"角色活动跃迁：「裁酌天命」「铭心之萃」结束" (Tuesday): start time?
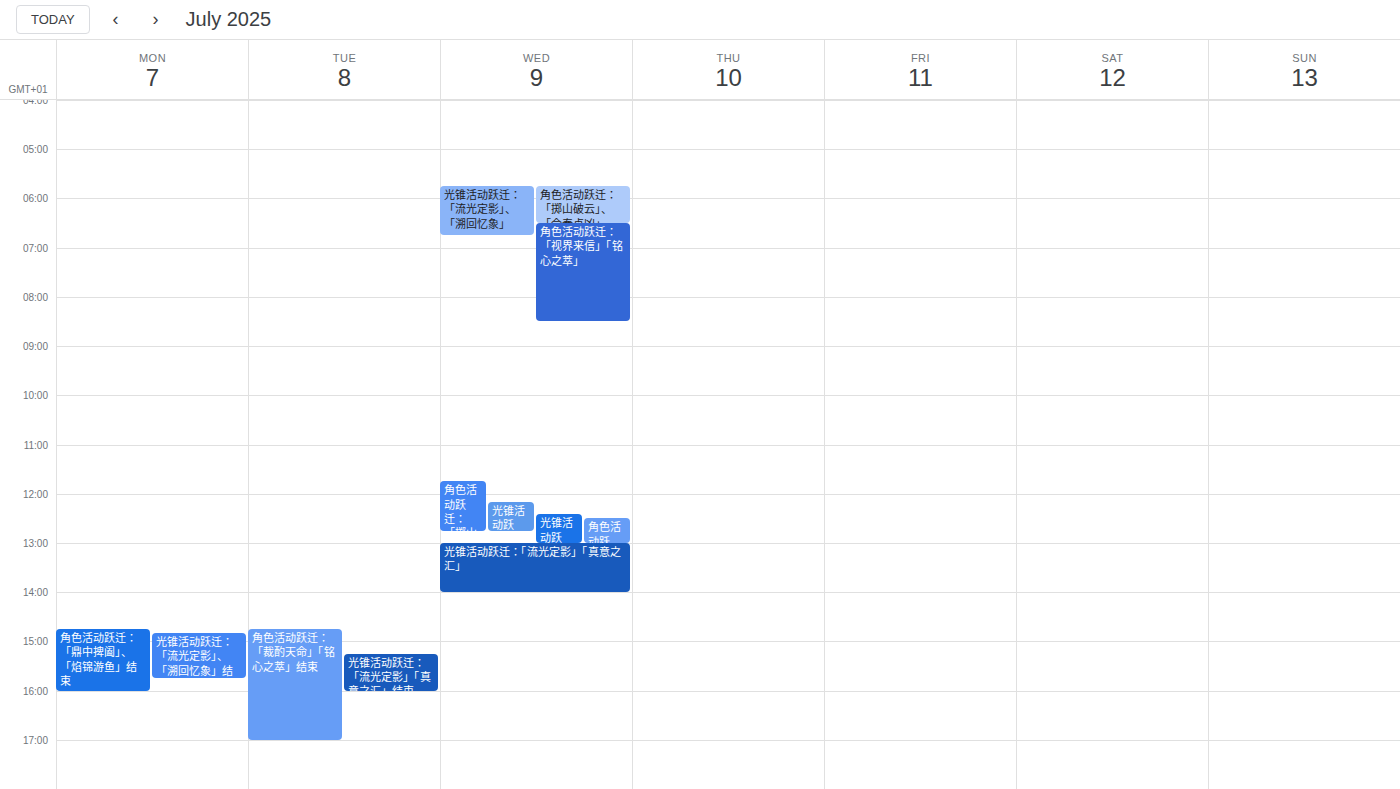
2:45 PM